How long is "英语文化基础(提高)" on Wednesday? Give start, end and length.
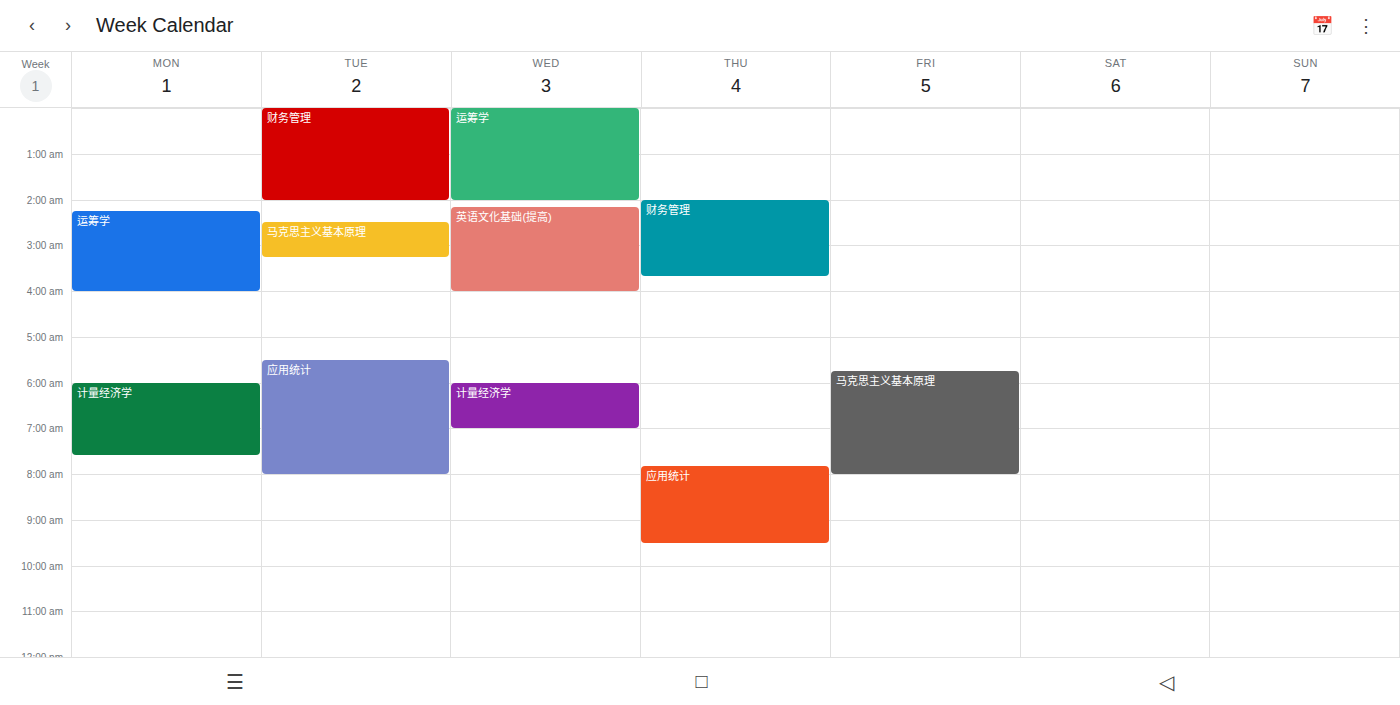
02:10 to 04:00, 1 hour 50 minutes